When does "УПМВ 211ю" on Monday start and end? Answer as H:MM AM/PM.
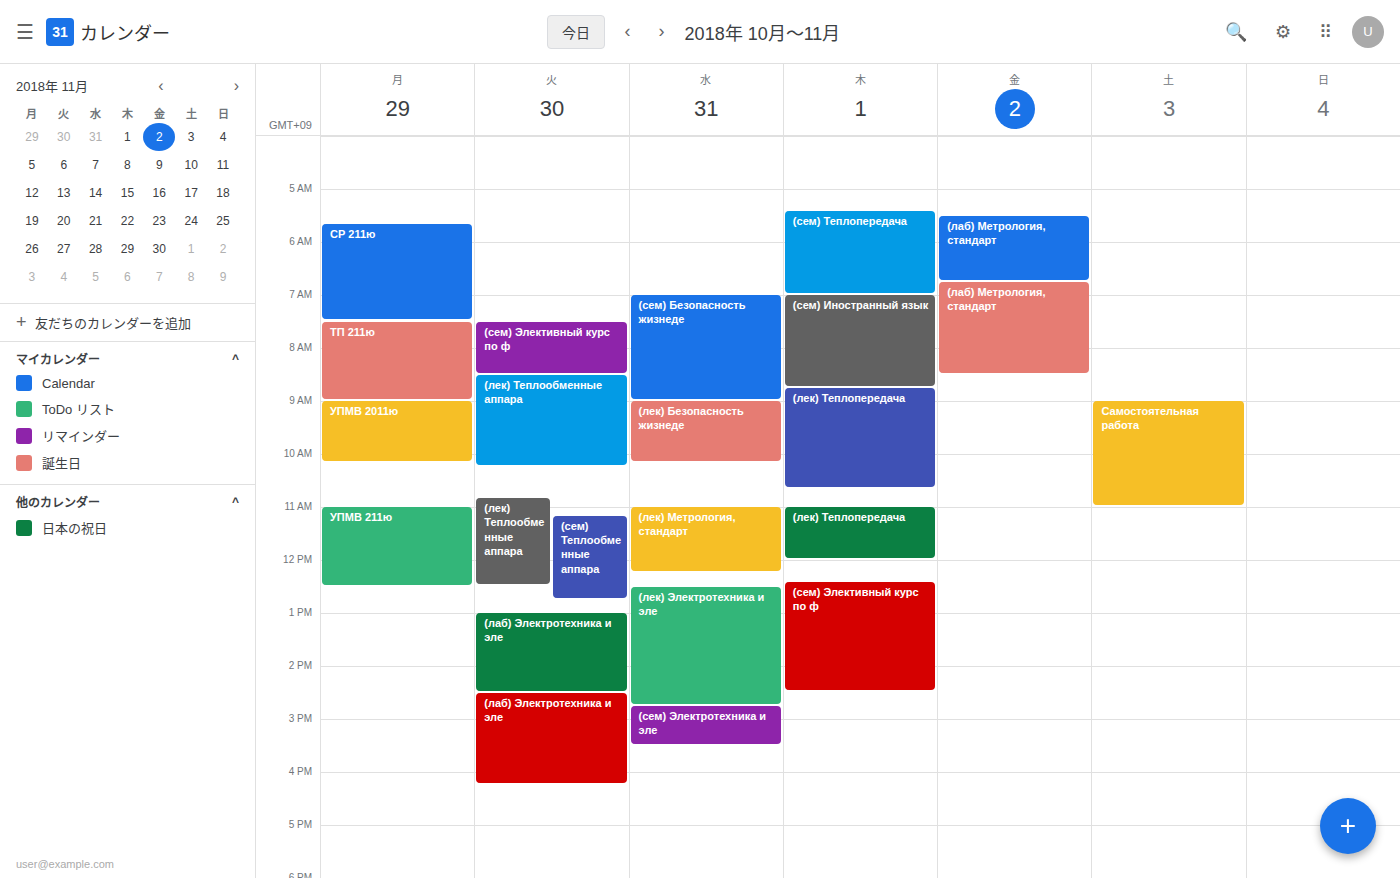
11:00 AM to 12:30 PM